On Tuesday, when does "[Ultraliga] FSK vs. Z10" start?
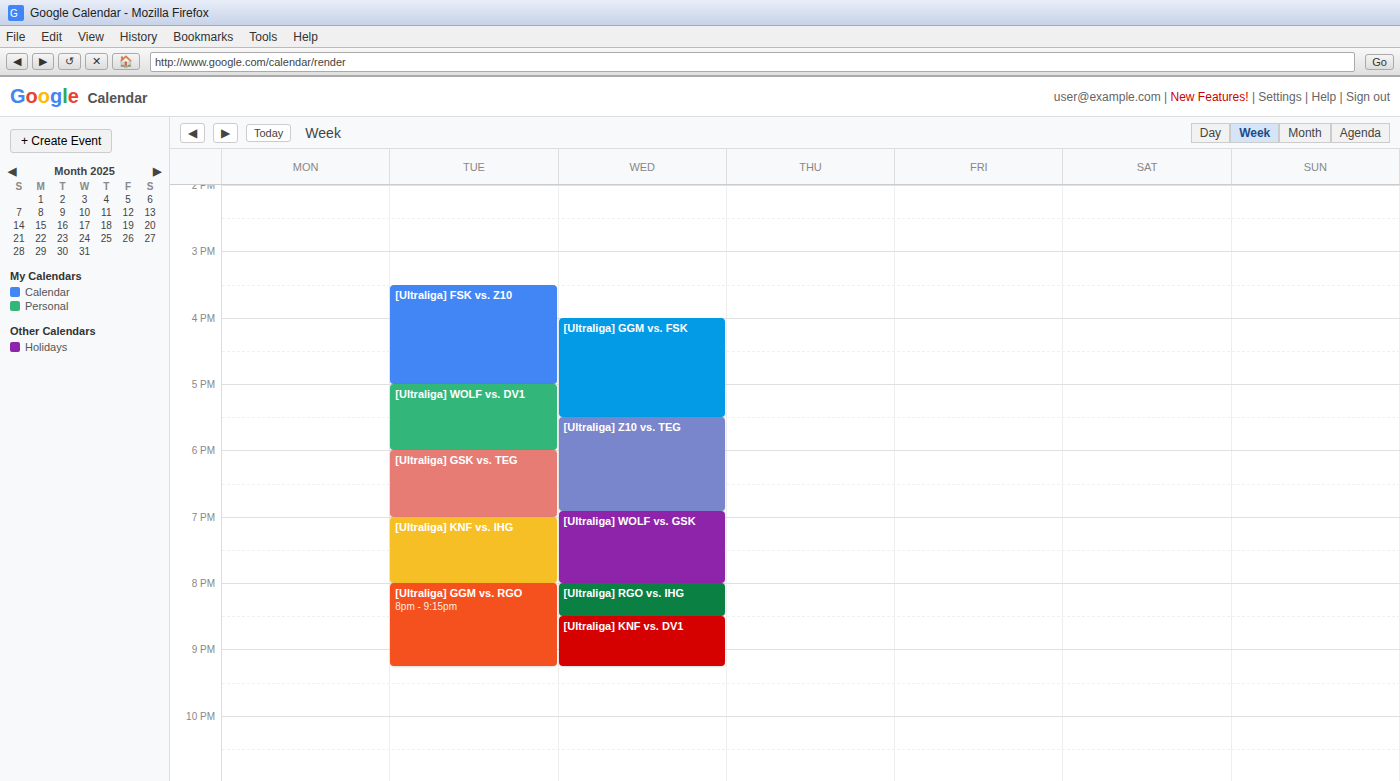
3:30 PM